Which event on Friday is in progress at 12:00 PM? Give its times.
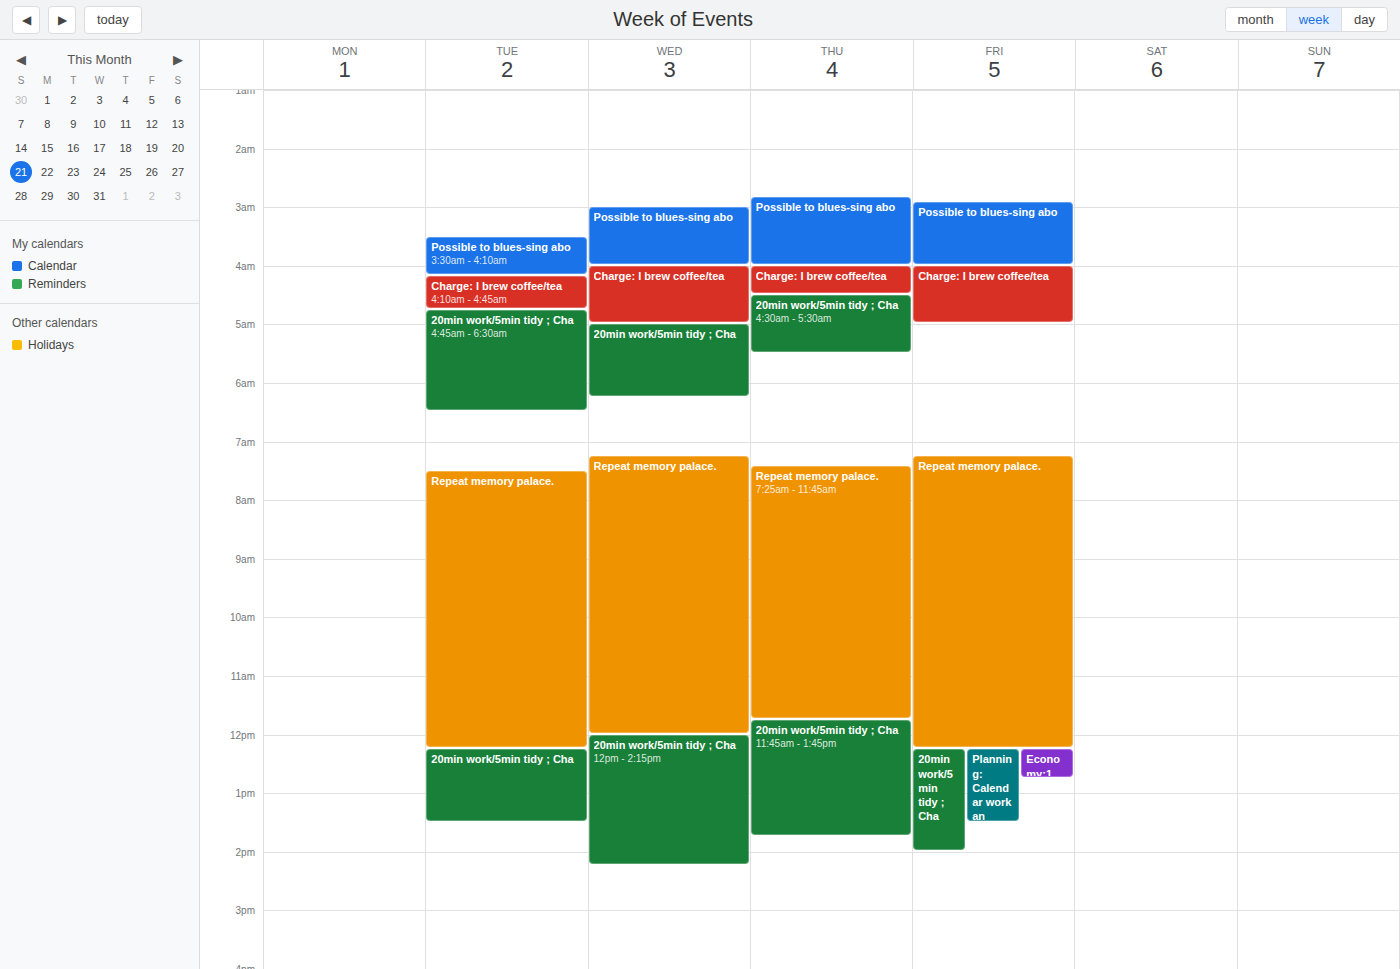
"Repeat memory palace.", 7:15 AM to 12:15 PM